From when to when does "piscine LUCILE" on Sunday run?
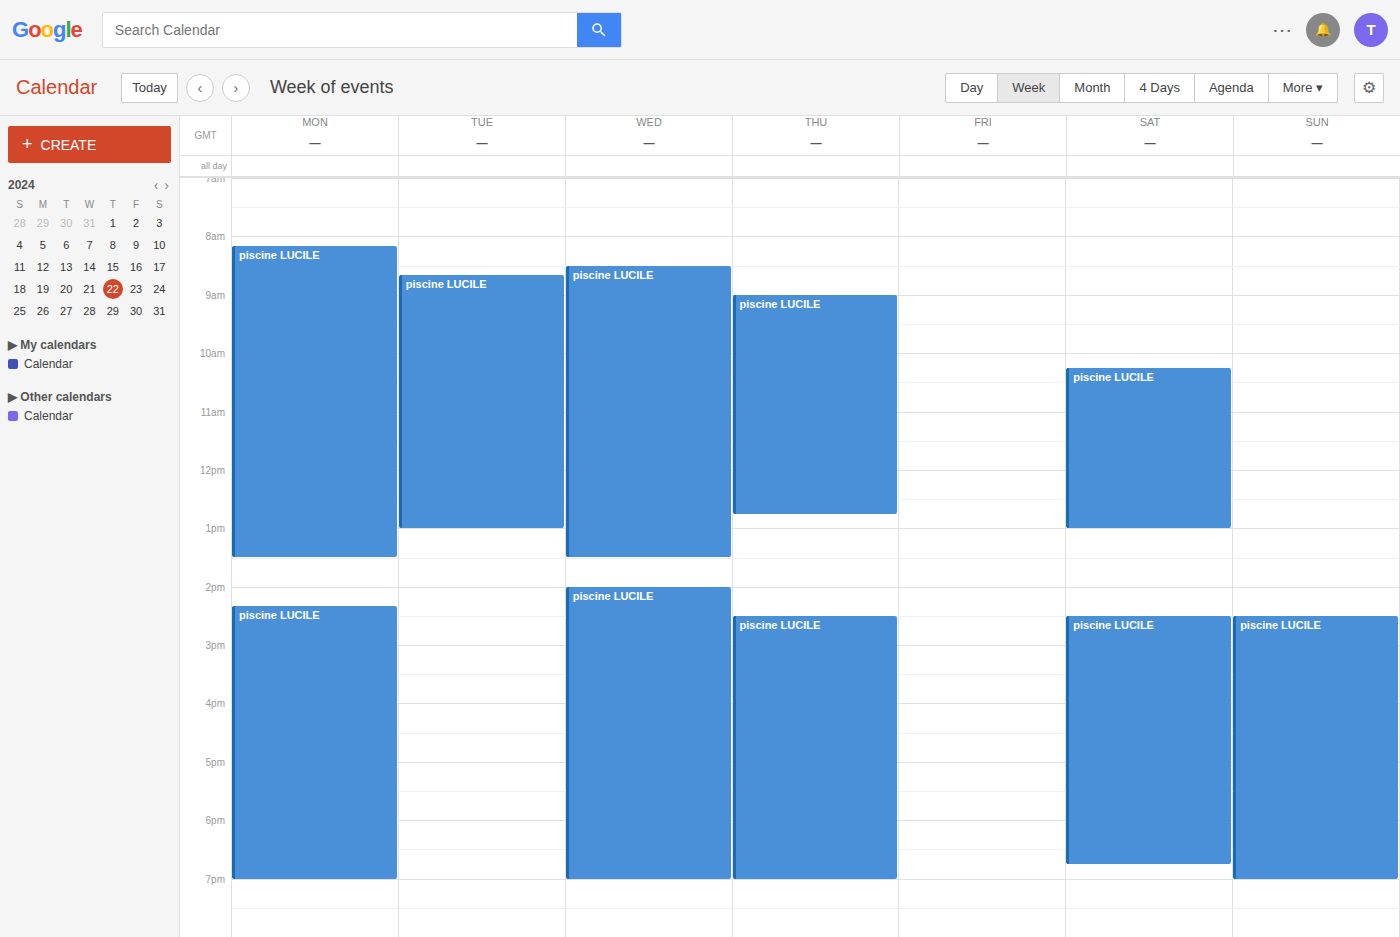
2:30 PM to 7:00 PM